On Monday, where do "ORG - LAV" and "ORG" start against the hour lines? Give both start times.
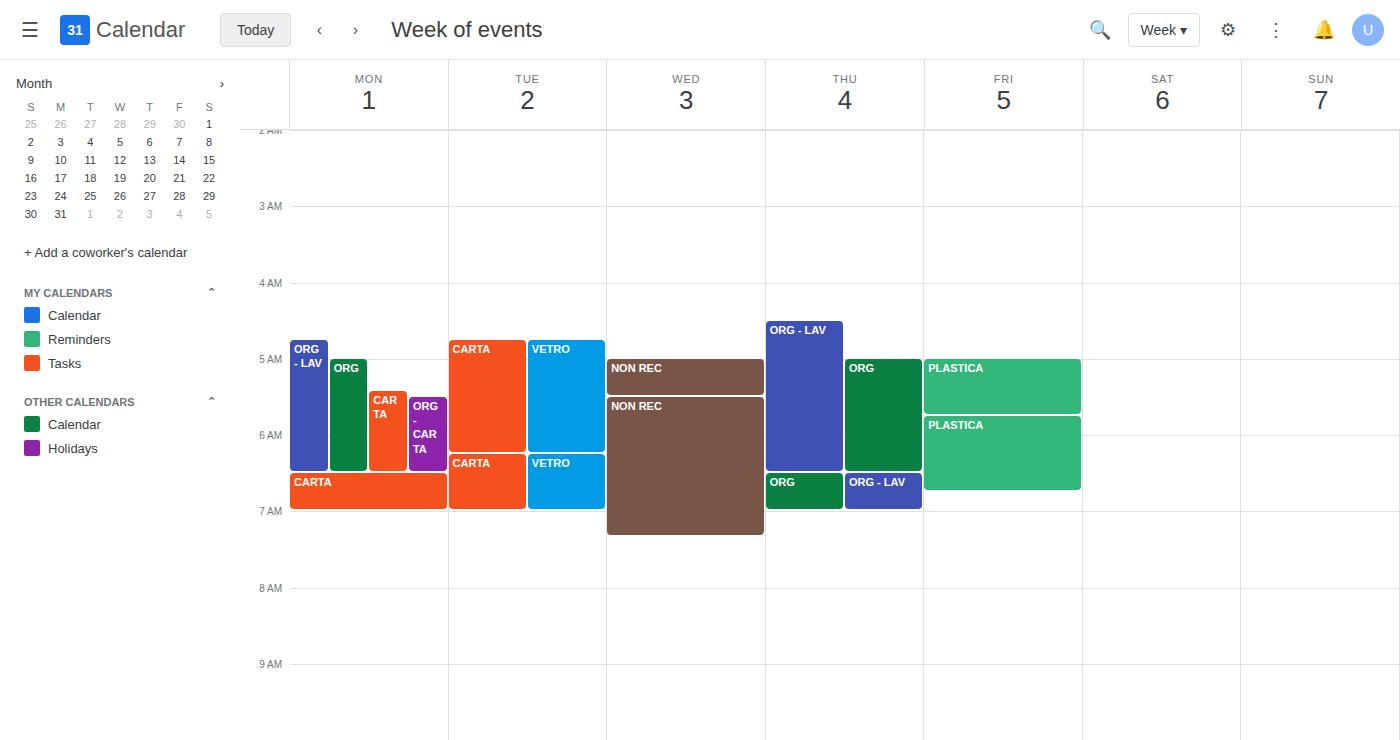
"ORG - LAV": 4:45 AM, neither: three quarters of the way from the 4 AM line to the 5 AM line. "ORG": 5:00 AM, exactly on the 5 AM line.